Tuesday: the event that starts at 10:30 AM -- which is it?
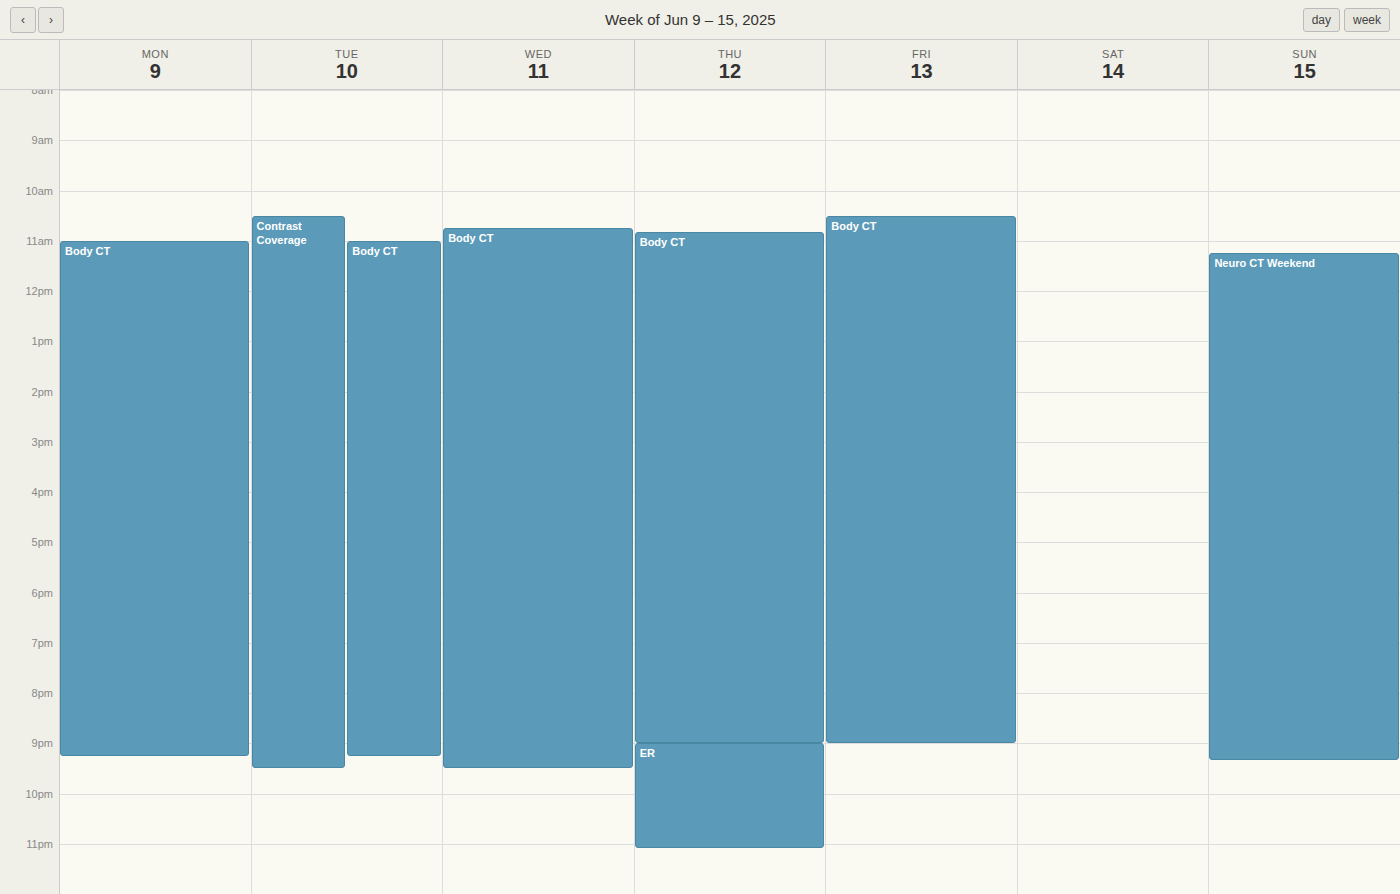
"Contrast Coverage"